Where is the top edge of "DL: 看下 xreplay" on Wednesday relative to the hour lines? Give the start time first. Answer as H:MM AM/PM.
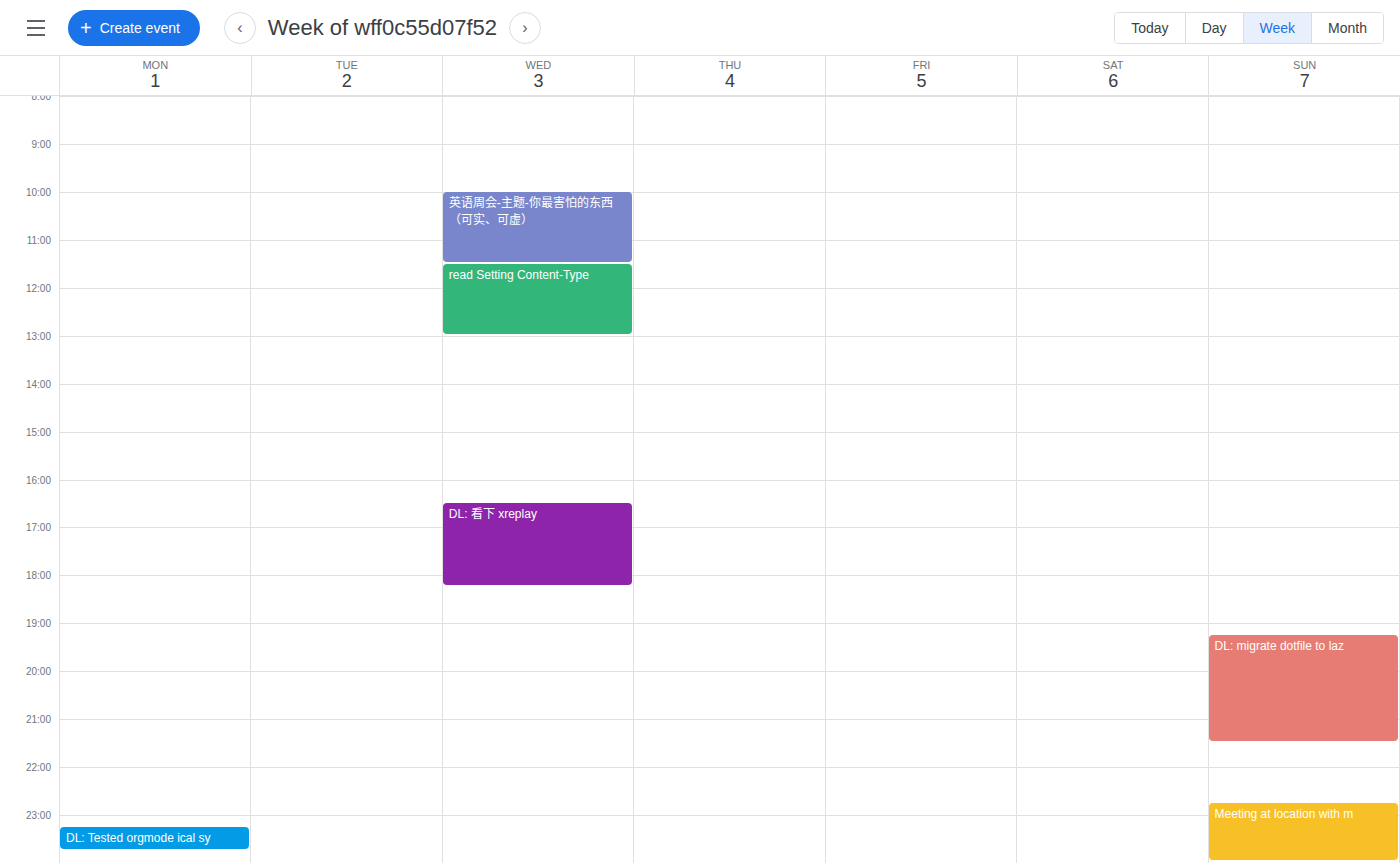
4:30 PM -- halfway between the 4 PM and 5 PM lines.